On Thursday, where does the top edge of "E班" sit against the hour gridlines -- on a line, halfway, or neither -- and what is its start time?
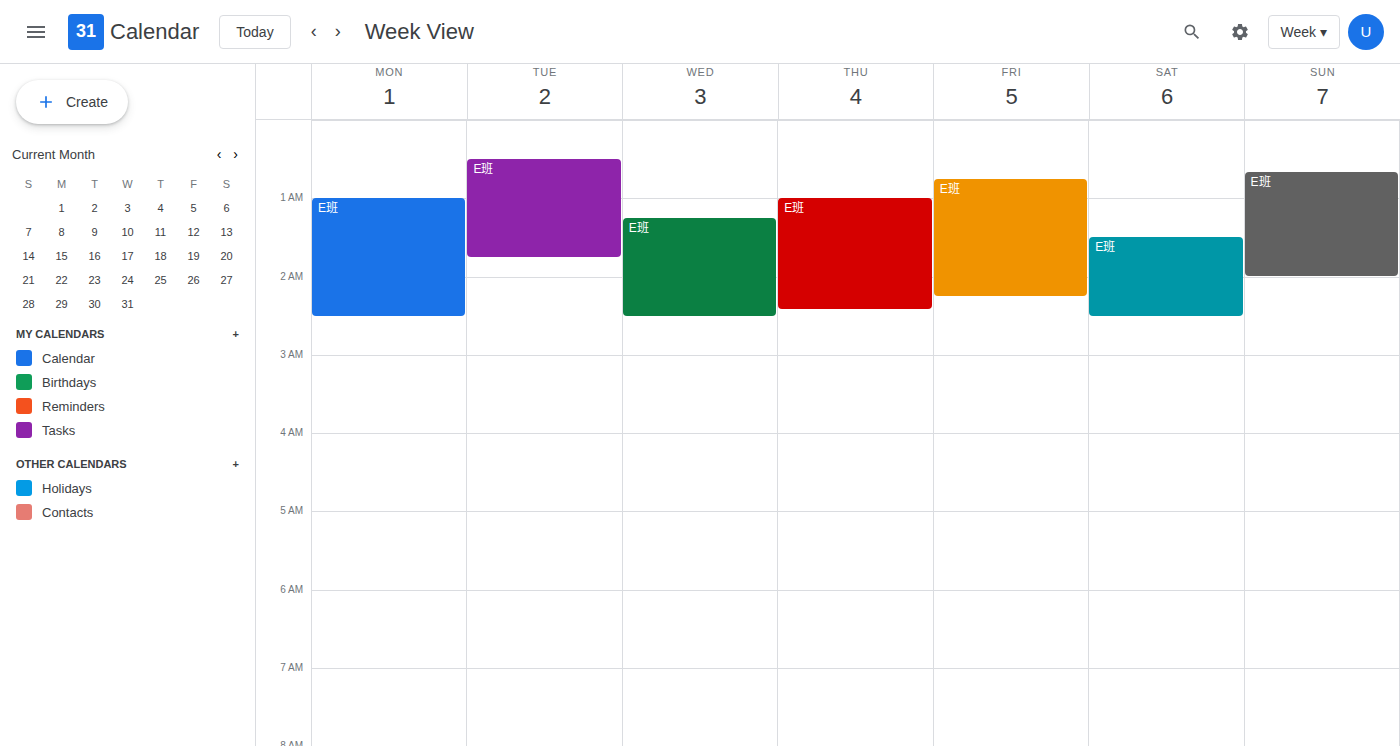
1:00 AM -- exactly on the 1 AM line.